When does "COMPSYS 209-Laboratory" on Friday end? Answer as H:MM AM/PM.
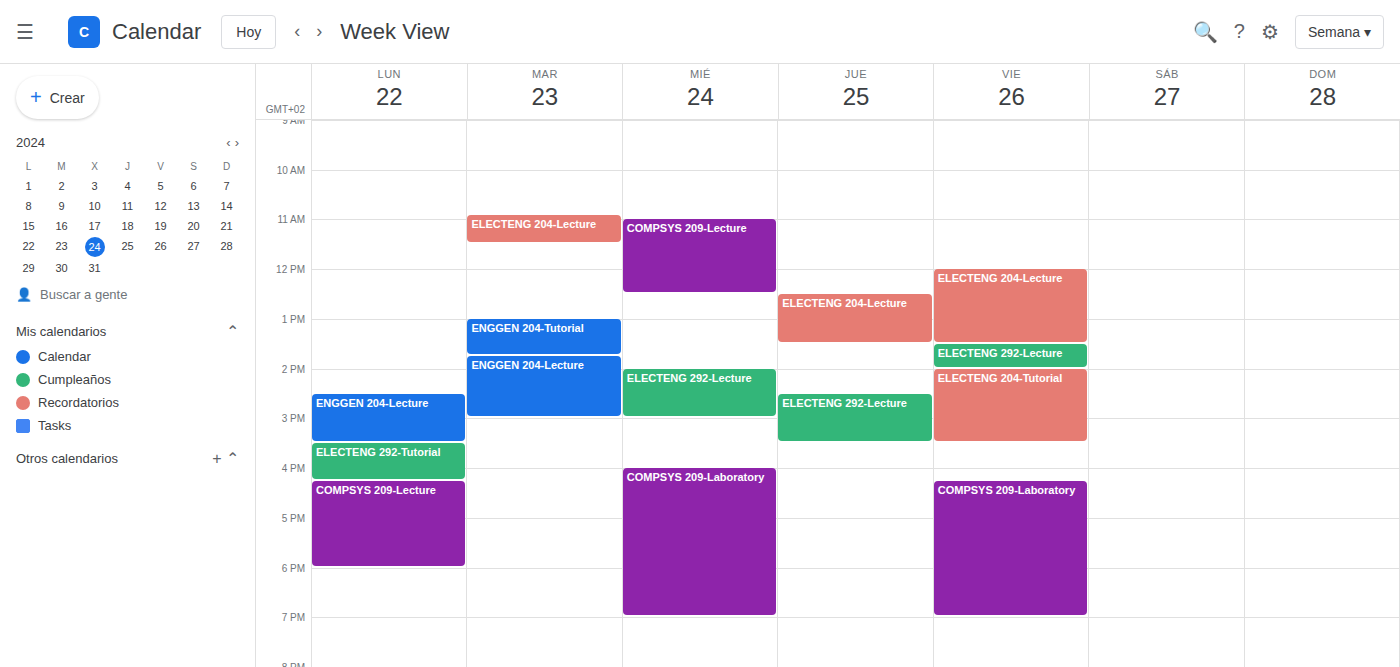
7:00 PM